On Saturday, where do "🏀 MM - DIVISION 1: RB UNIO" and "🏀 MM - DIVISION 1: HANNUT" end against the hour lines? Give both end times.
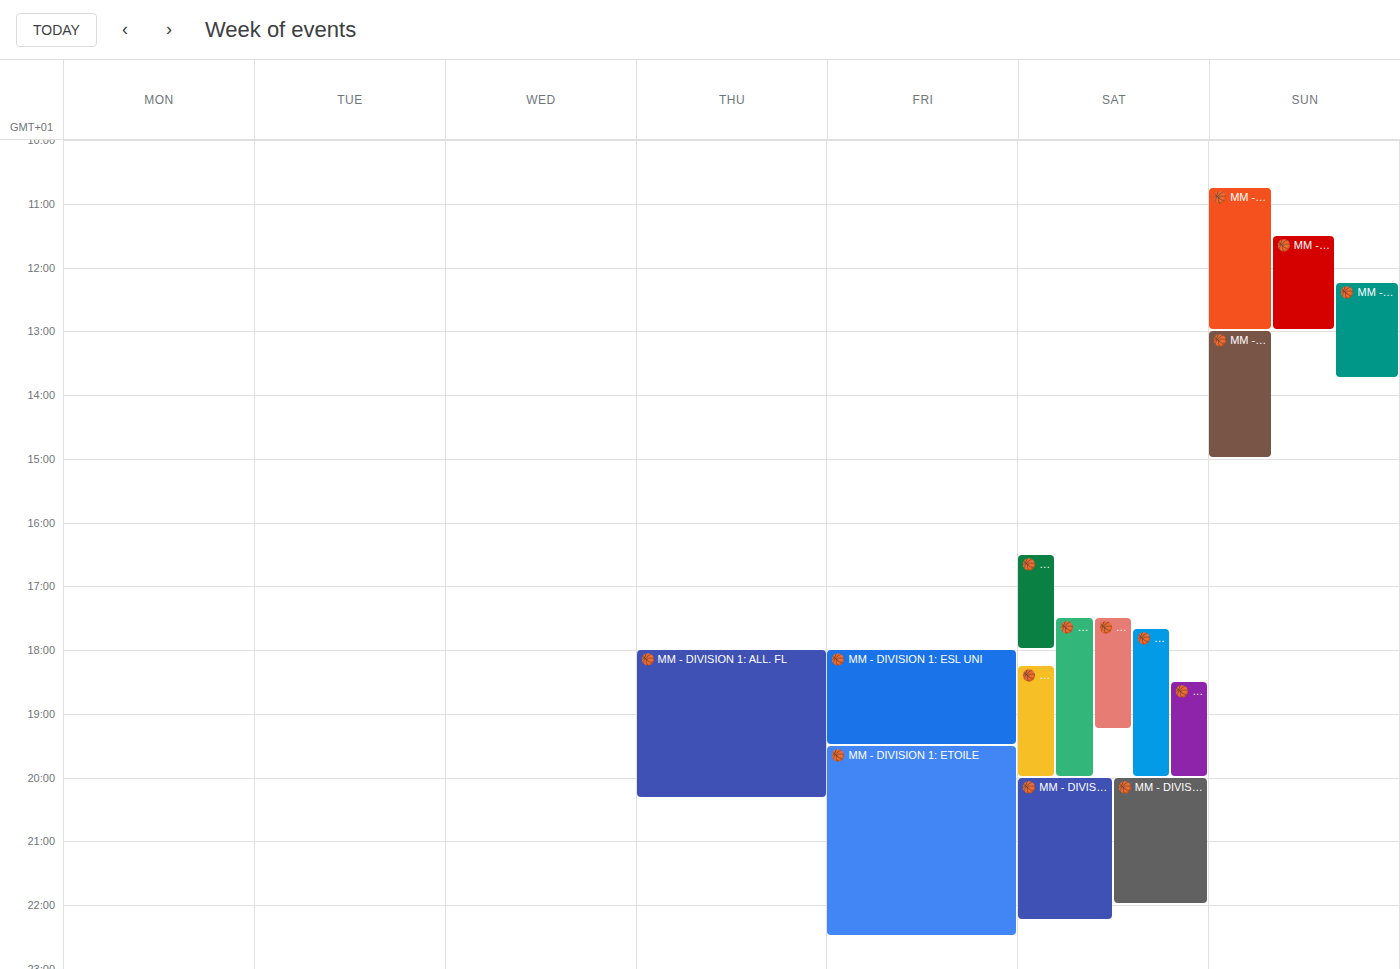
"🏀 MM - DIVISION 1: RB UNIO": 6:00 PM, exactly on the 6 PM line. "🏀 MM - DIVISION 1: HANNUT": 8:00 PM, exactly on the 8 PM line.